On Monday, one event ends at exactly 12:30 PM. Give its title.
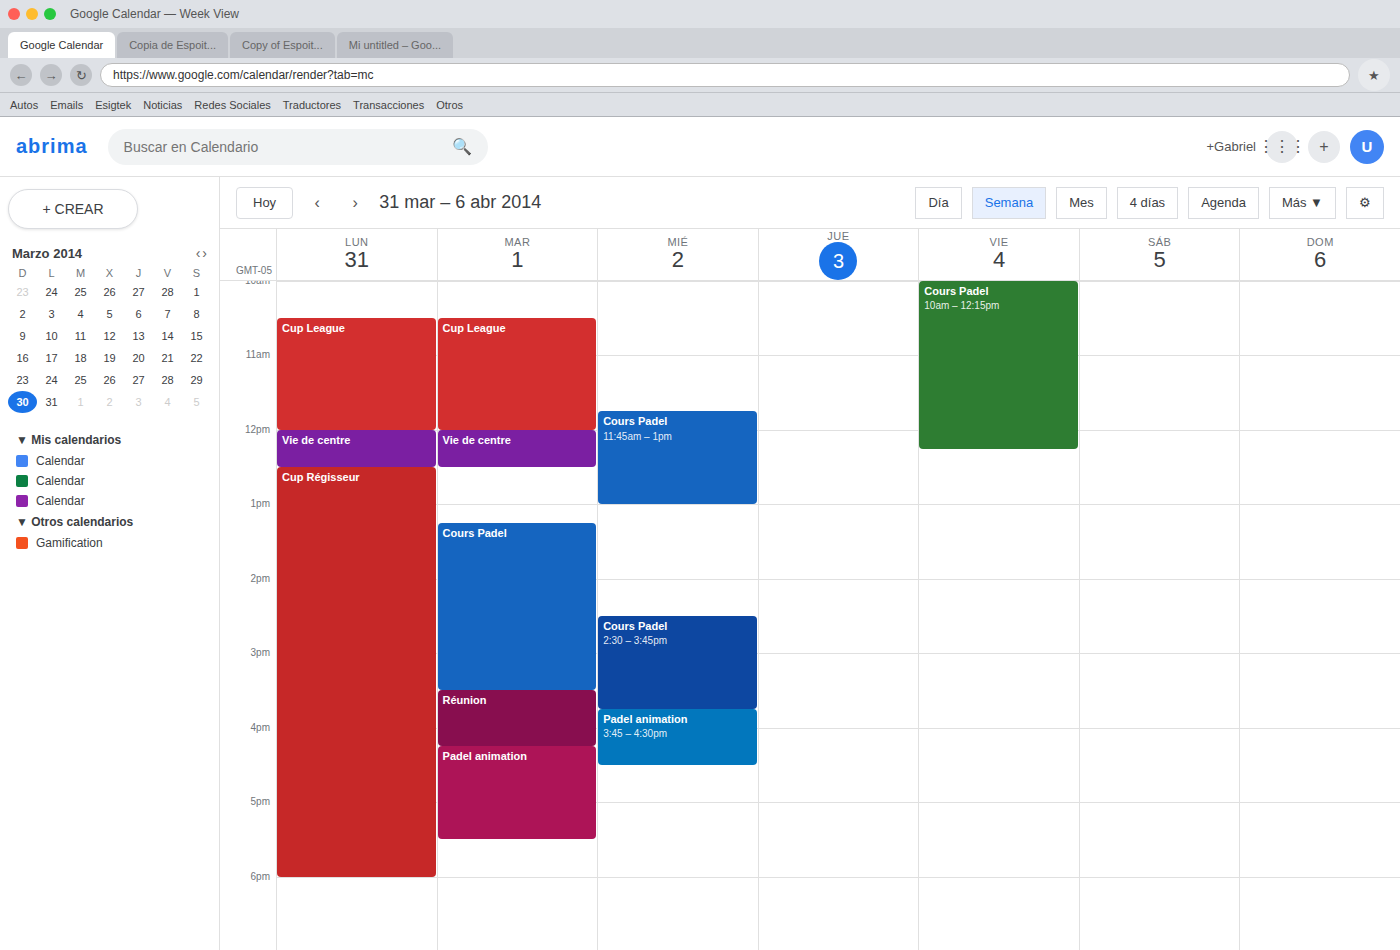
"Vie de centre"